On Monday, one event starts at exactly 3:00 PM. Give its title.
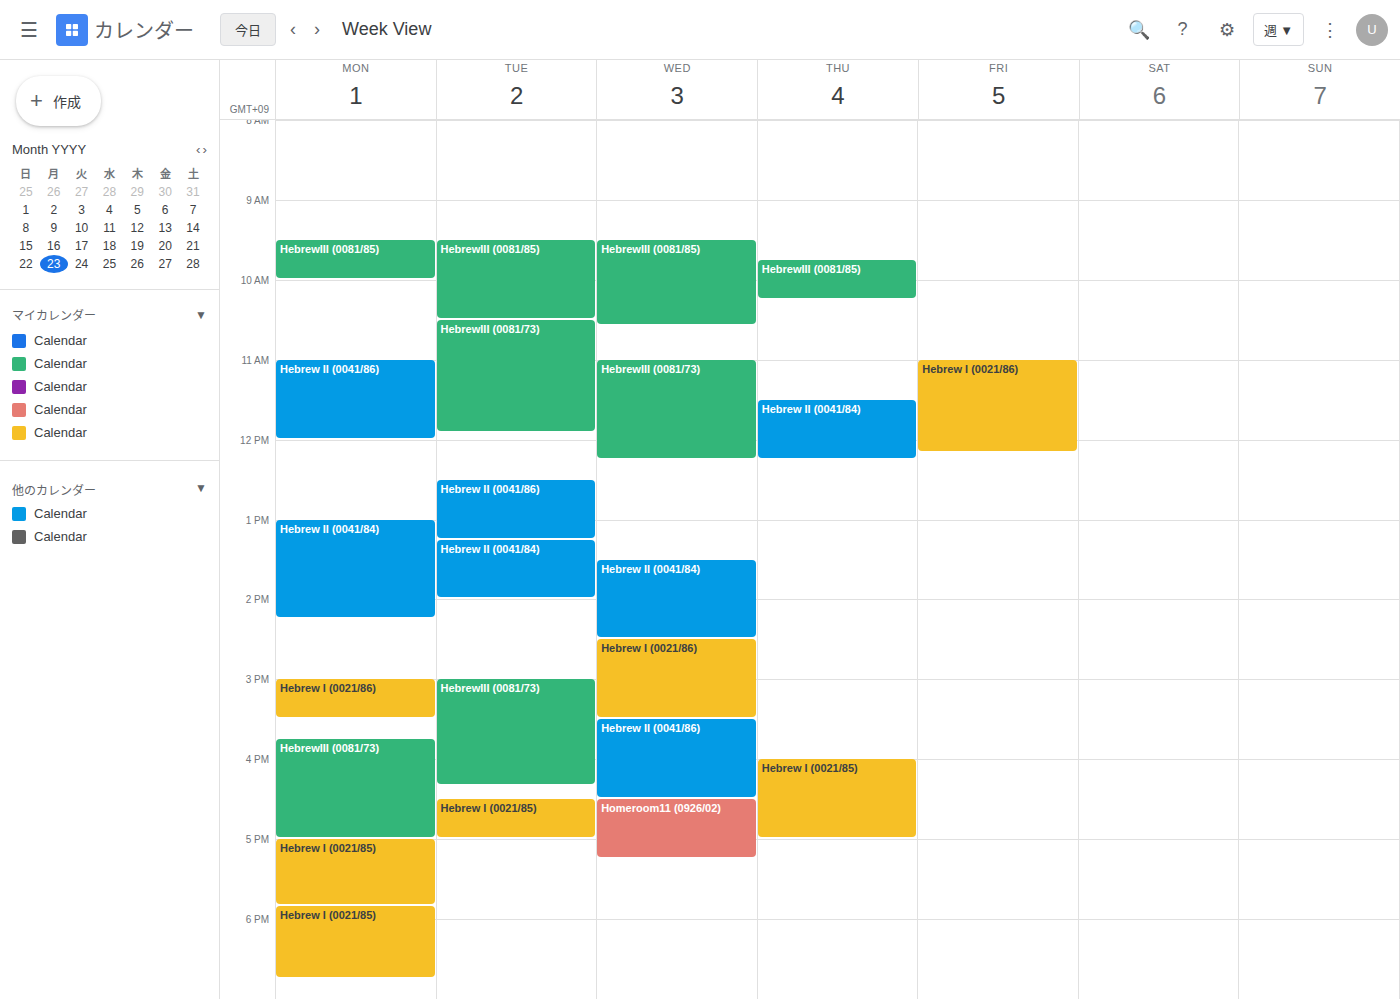
"Hebrew I (0021/86)"